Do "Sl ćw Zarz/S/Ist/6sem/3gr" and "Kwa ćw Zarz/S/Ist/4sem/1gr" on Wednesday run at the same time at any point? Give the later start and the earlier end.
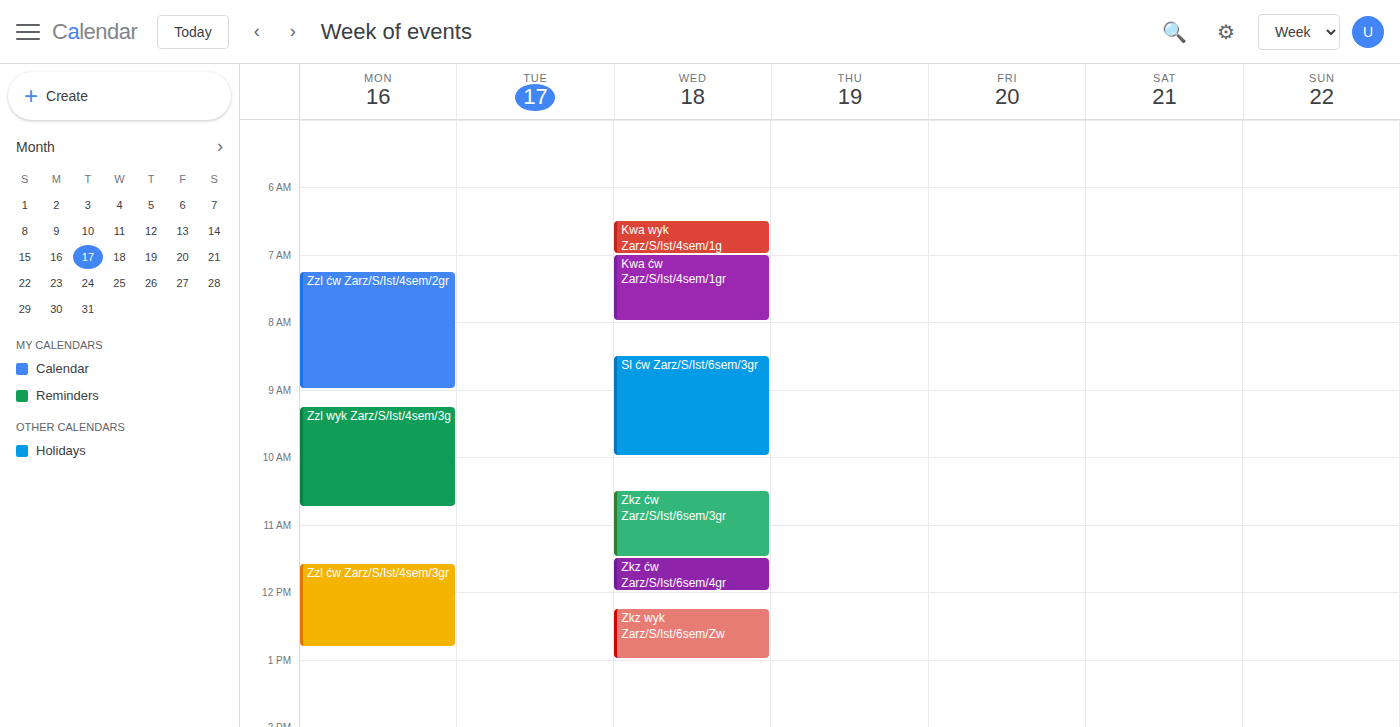
"Kwa ćw Zarz/S/Ist/4sem/1gr" ends at 8:00 AM and "Sl ćw Zarz/S/Ist/6sem/3gr" starts at 8:30 AM -- no overlap.